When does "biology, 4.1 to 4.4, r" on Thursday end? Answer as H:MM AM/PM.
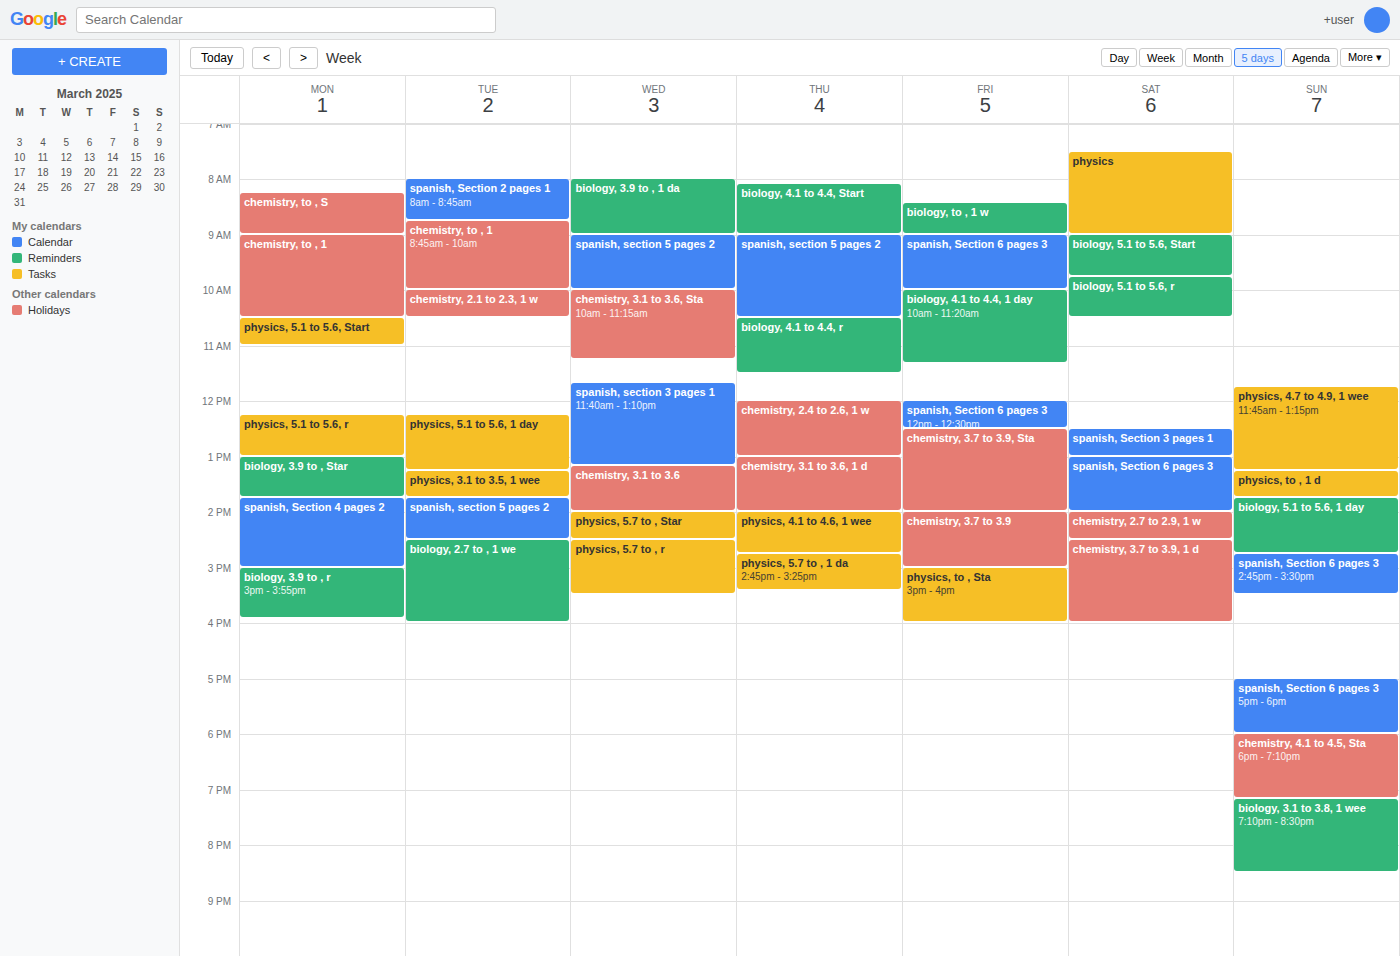
11:30 AM